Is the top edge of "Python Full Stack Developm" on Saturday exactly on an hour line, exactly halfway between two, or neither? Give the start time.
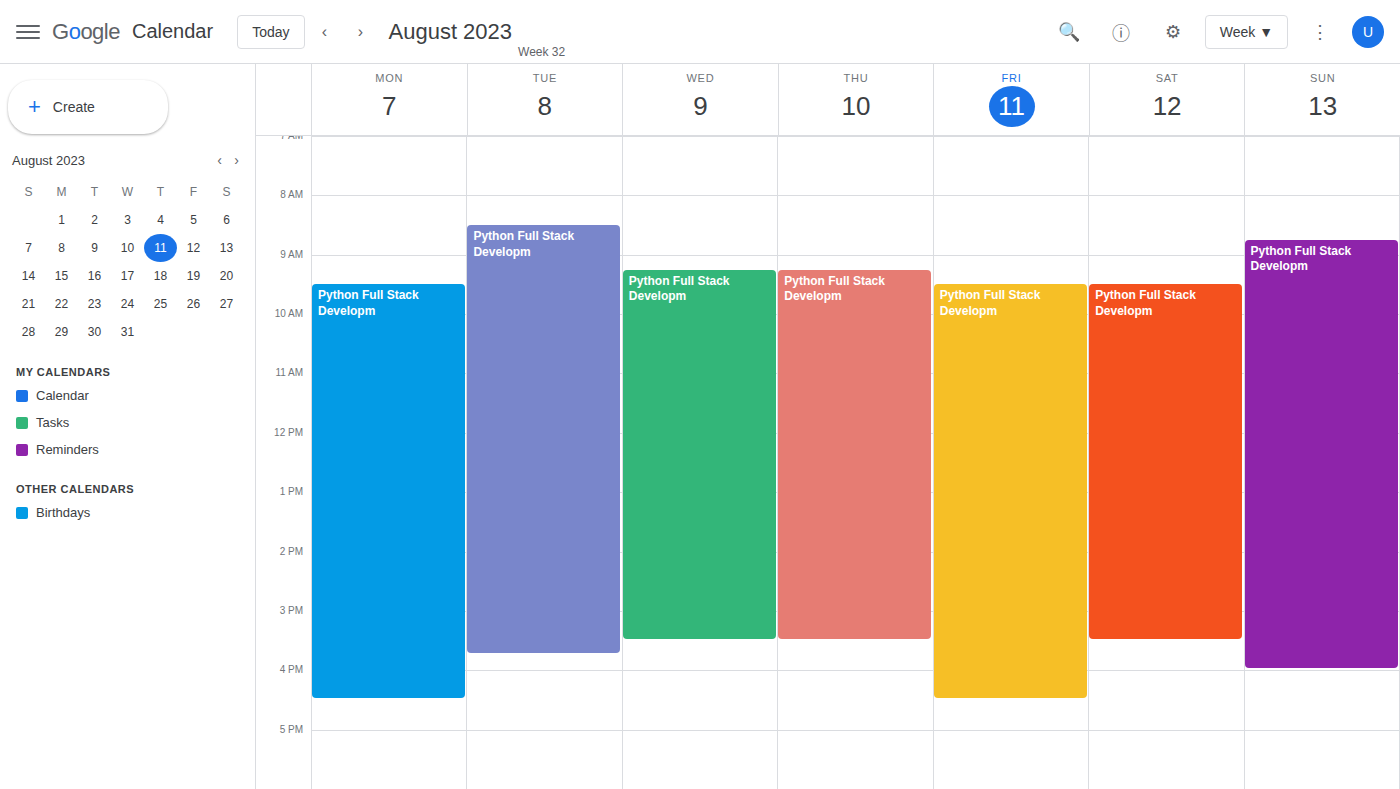
9:30 AM -- halfway between the 9 AM and 10 AM lines.